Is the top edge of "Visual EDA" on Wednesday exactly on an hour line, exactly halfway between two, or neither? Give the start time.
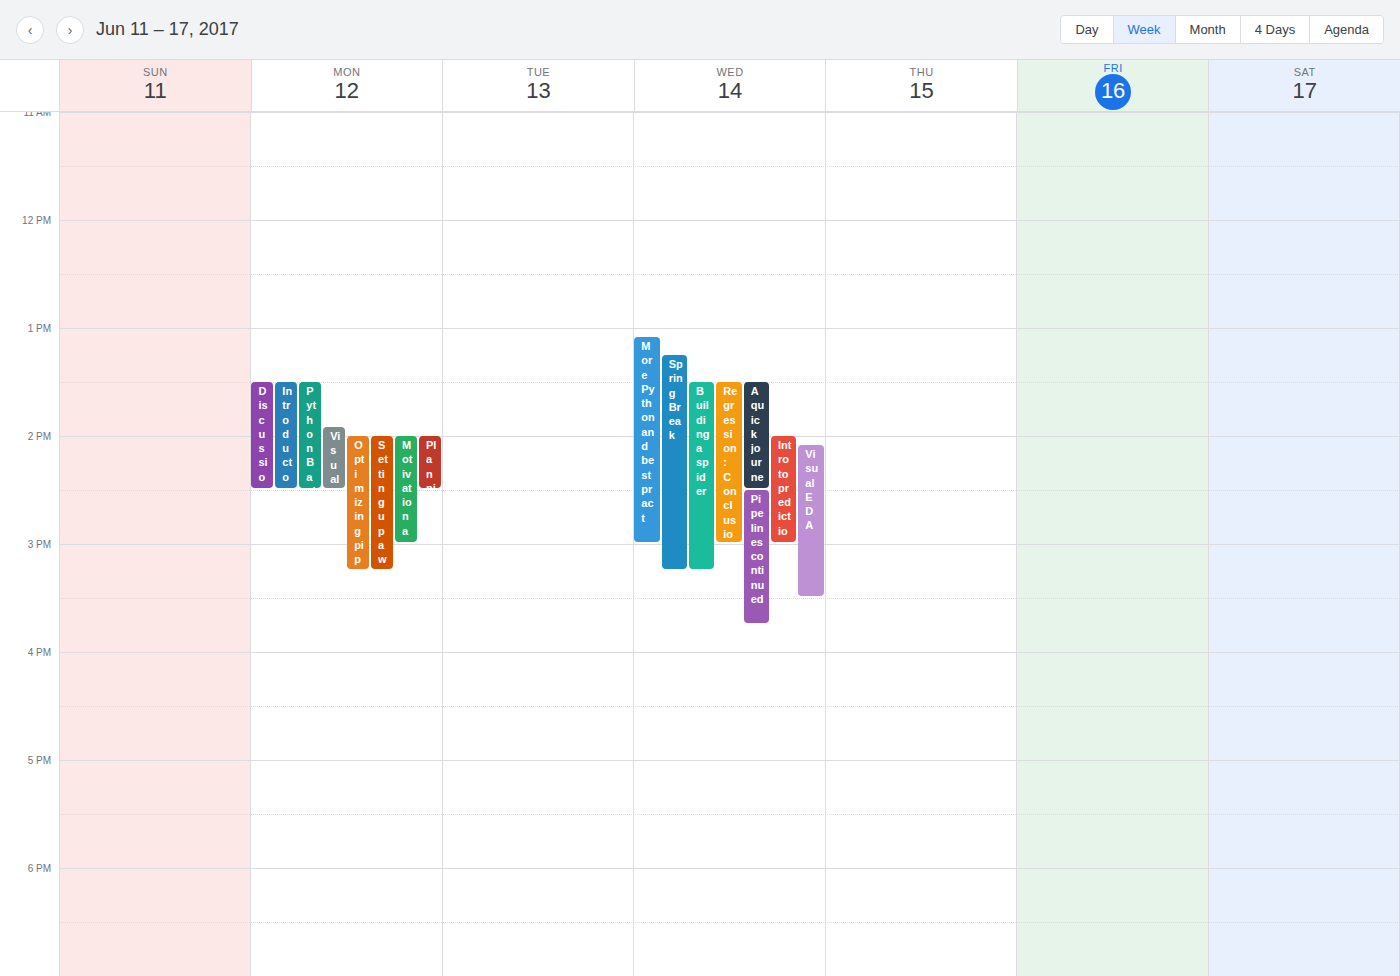
14:05 -- neither: 5 minutes below the 14:00 line and 55 minutes above the 15:00 line.